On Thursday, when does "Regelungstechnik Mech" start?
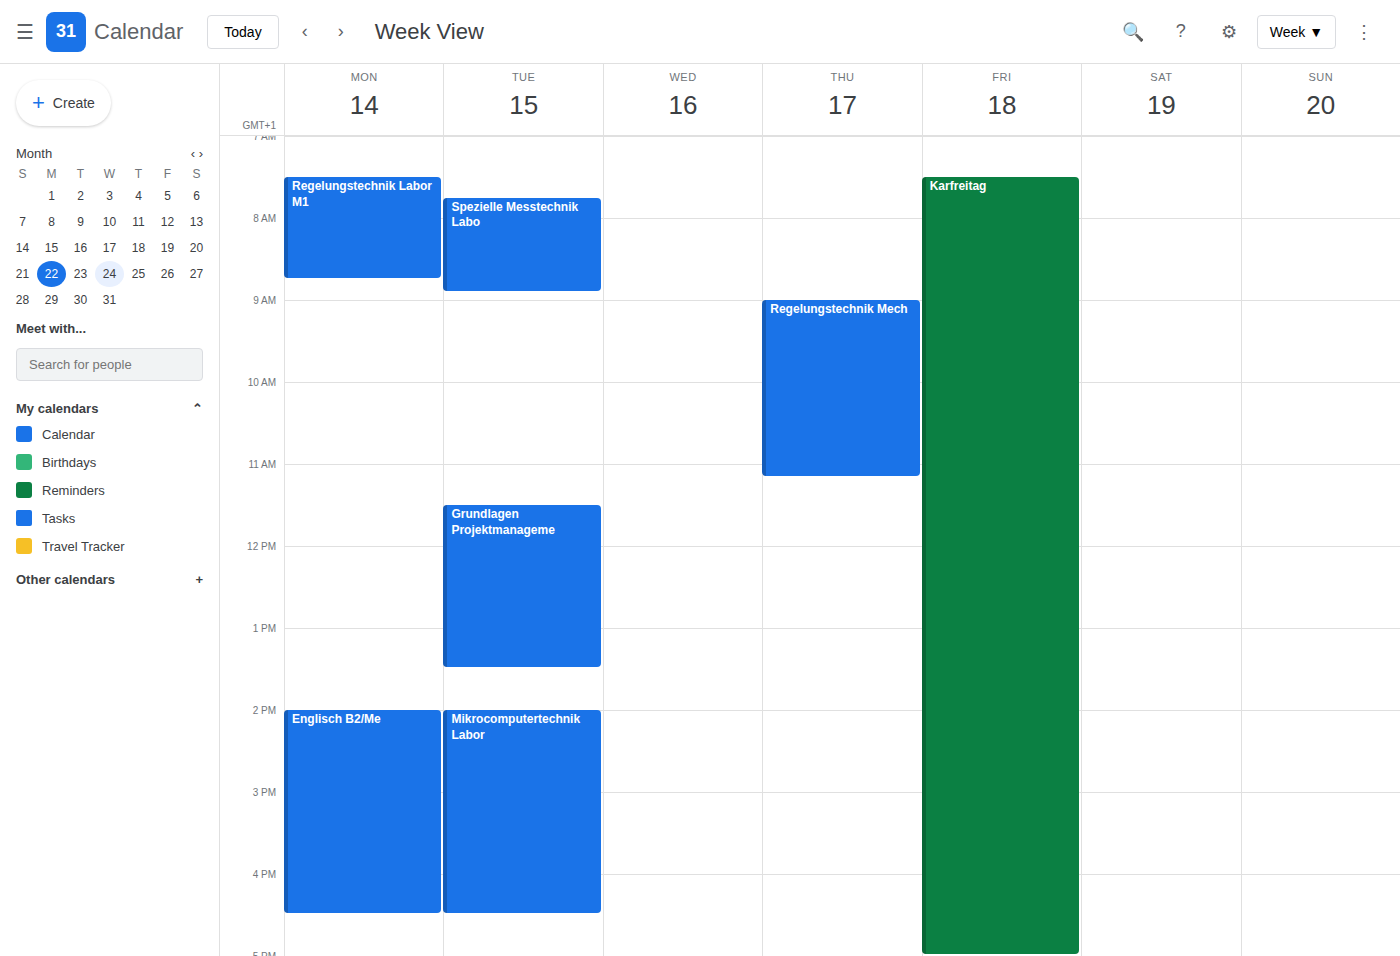
09:00